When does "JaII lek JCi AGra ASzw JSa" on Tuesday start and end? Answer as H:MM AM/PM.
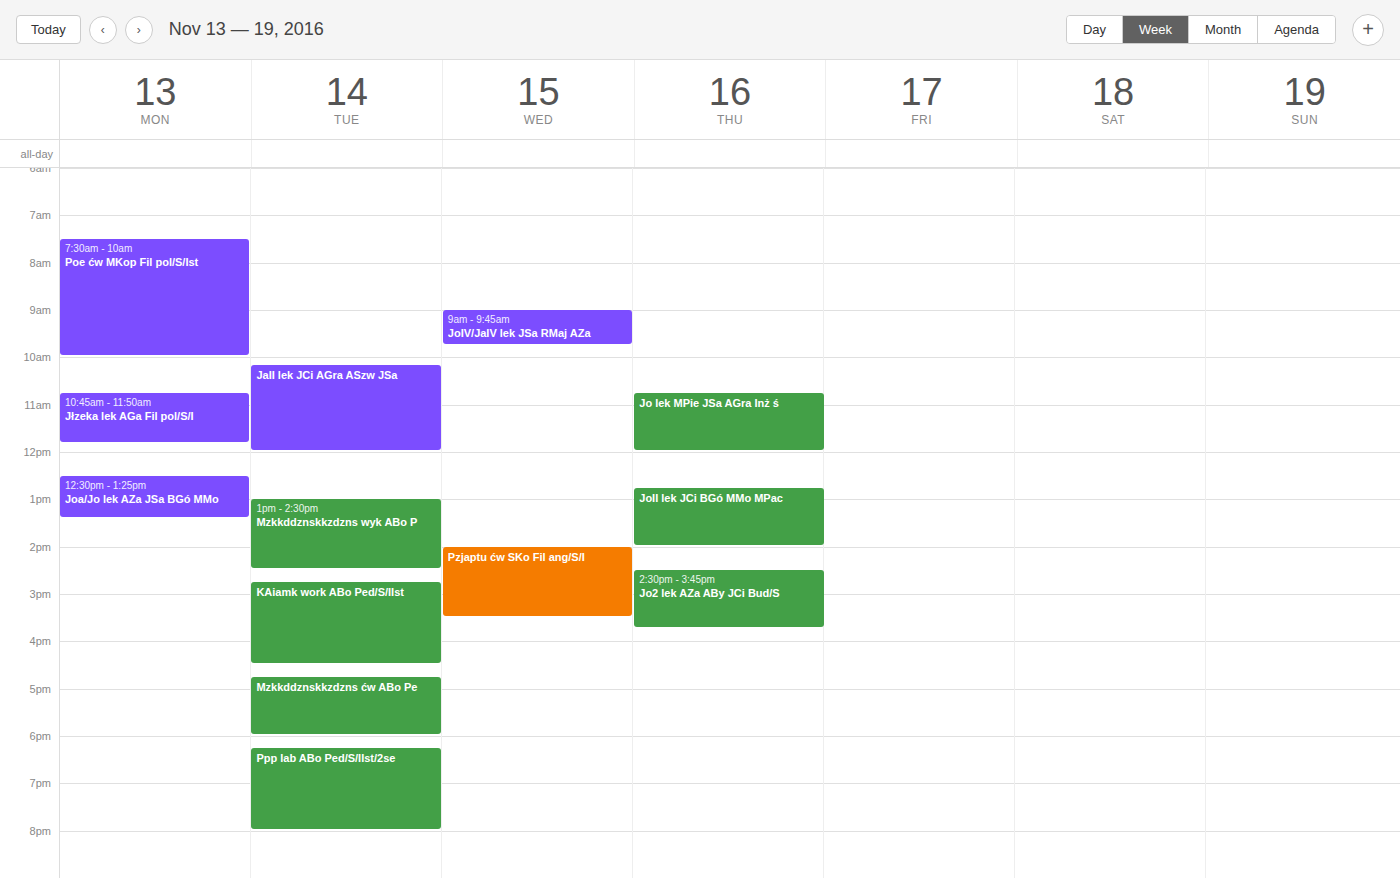
10:10 AM to 12:00 PM